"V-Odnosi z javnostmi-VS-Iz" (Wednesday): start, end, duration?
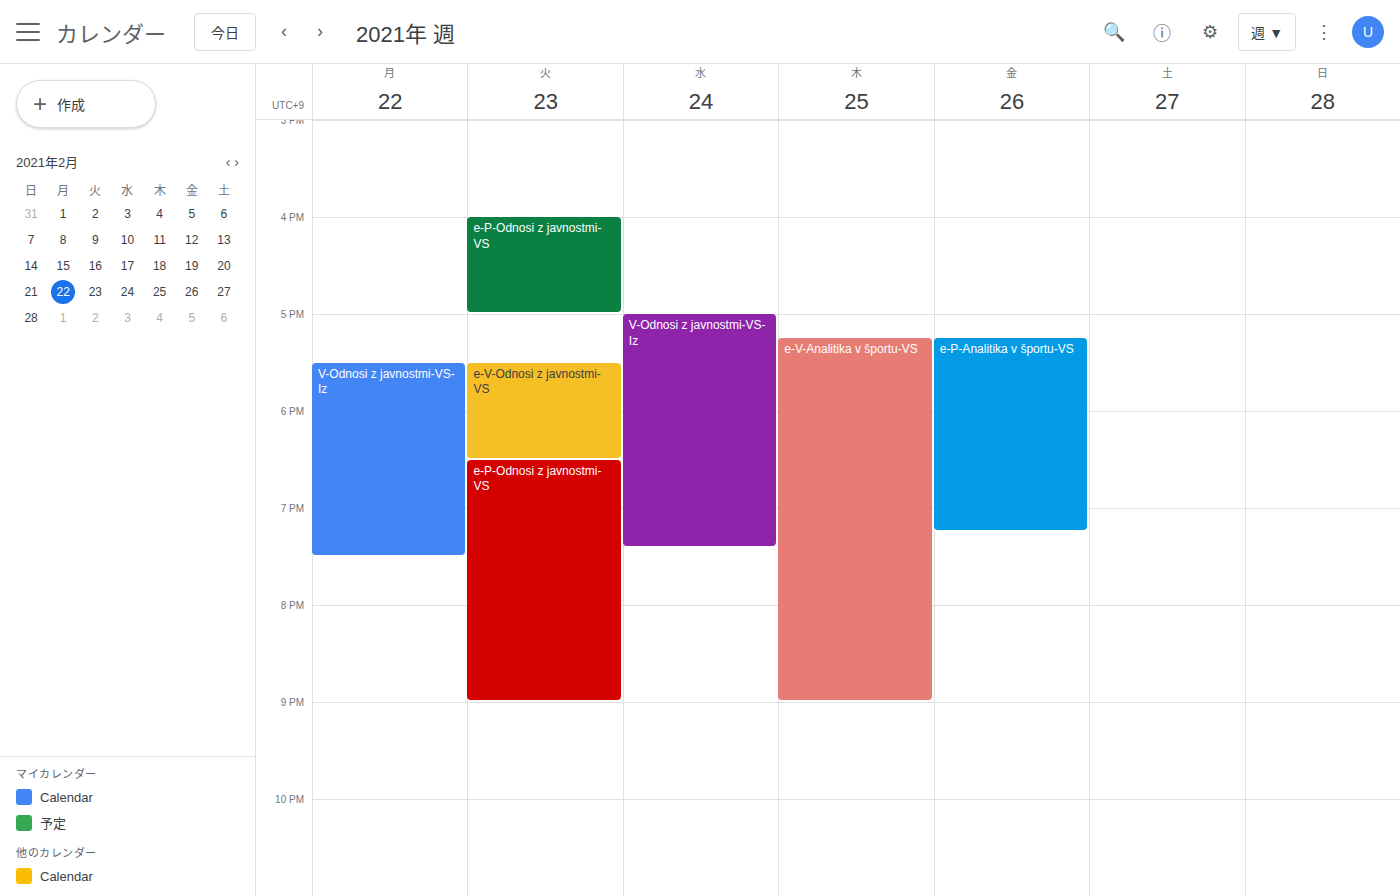
5:00 PM to 7:25 PM, 2 hours 25 minutes